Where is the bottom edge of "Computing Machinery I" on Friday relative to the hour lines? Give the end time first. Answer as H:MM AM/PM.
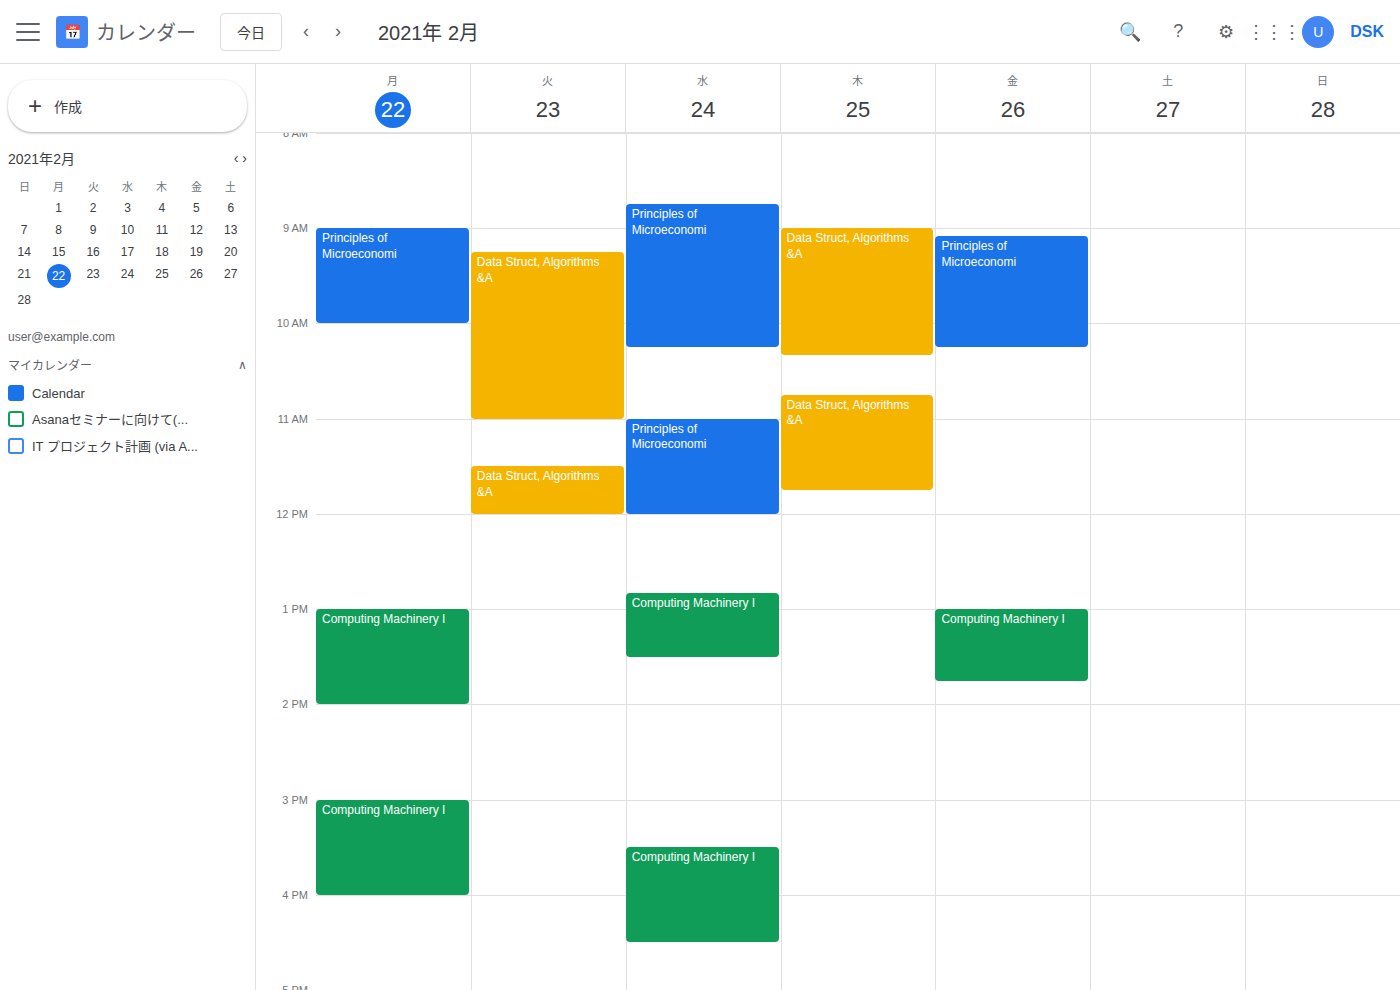
1:45 PM -- neither: three quarters of the way from the 1 PM line to the 2 PM line.